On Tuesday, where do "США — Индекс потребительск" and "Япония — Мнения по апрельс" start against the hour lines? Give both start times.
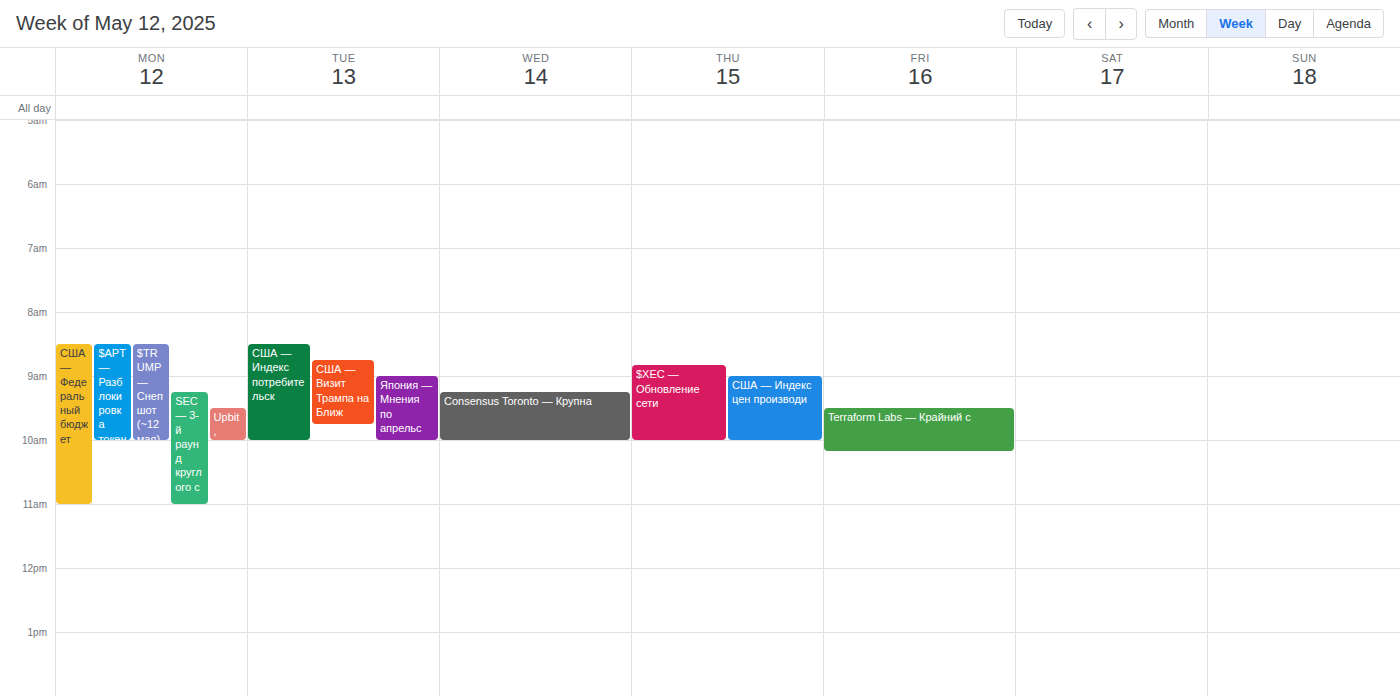
"США — Индекс потребительск": 8:30 AM, halfway between the 8 AM and 9 AM lines. "Япония — Мнения по апрельс": 9:00 AM, exactly on the 9 AM line.